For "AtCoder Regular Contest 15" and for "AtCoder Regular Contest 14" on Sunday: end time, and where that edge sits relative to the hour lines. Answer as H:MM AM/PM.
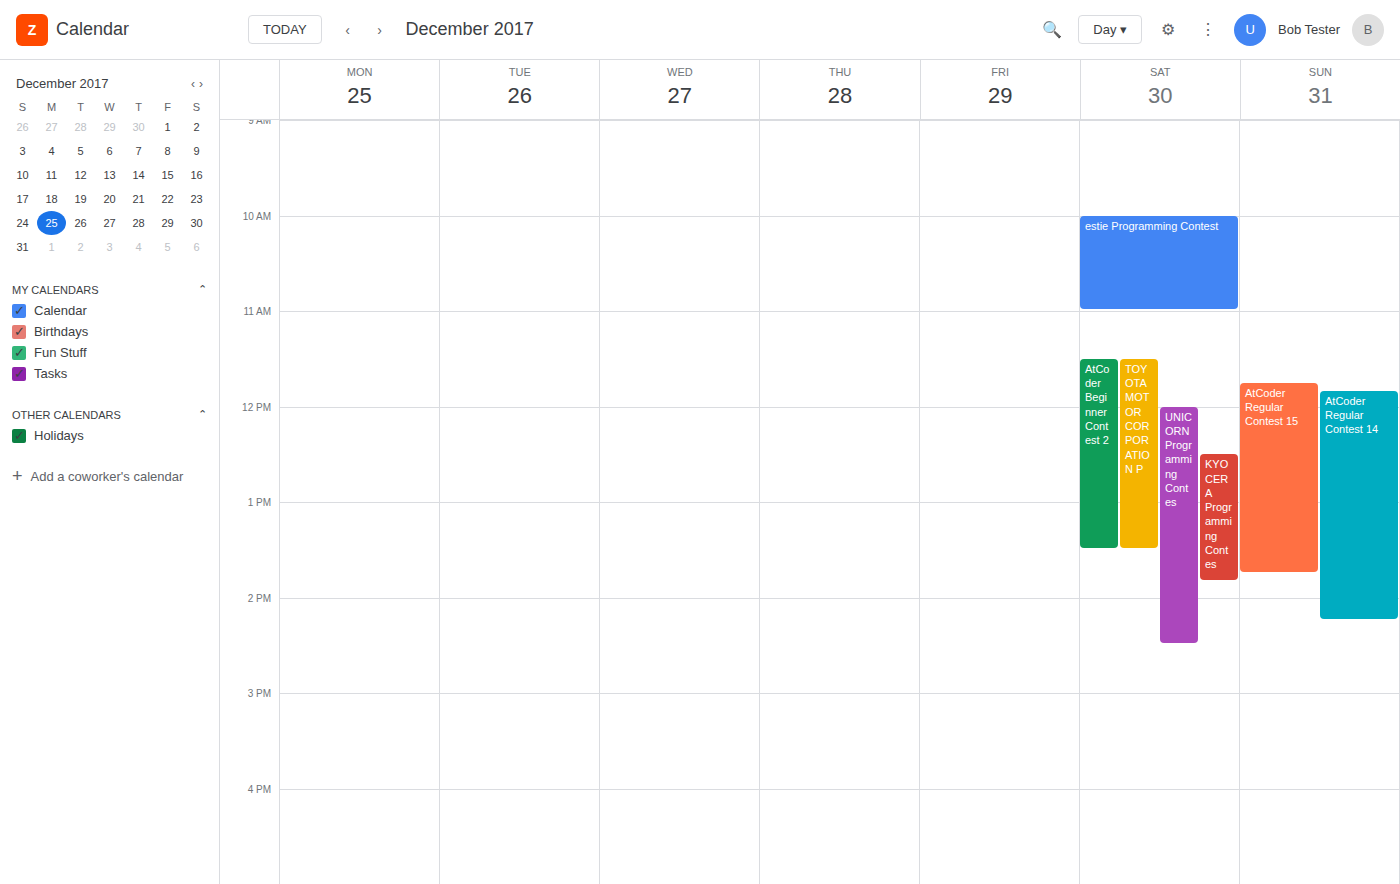
"AtCoder Regular Contest 15": 1:45 PM, neither: three quarters of the way from the 1 PM line to the 2 PM line. "AtCoder Regular Contest 14": 2:15 PM, neither: a quarter of the way from the 2 PM line to the 3 PM line.